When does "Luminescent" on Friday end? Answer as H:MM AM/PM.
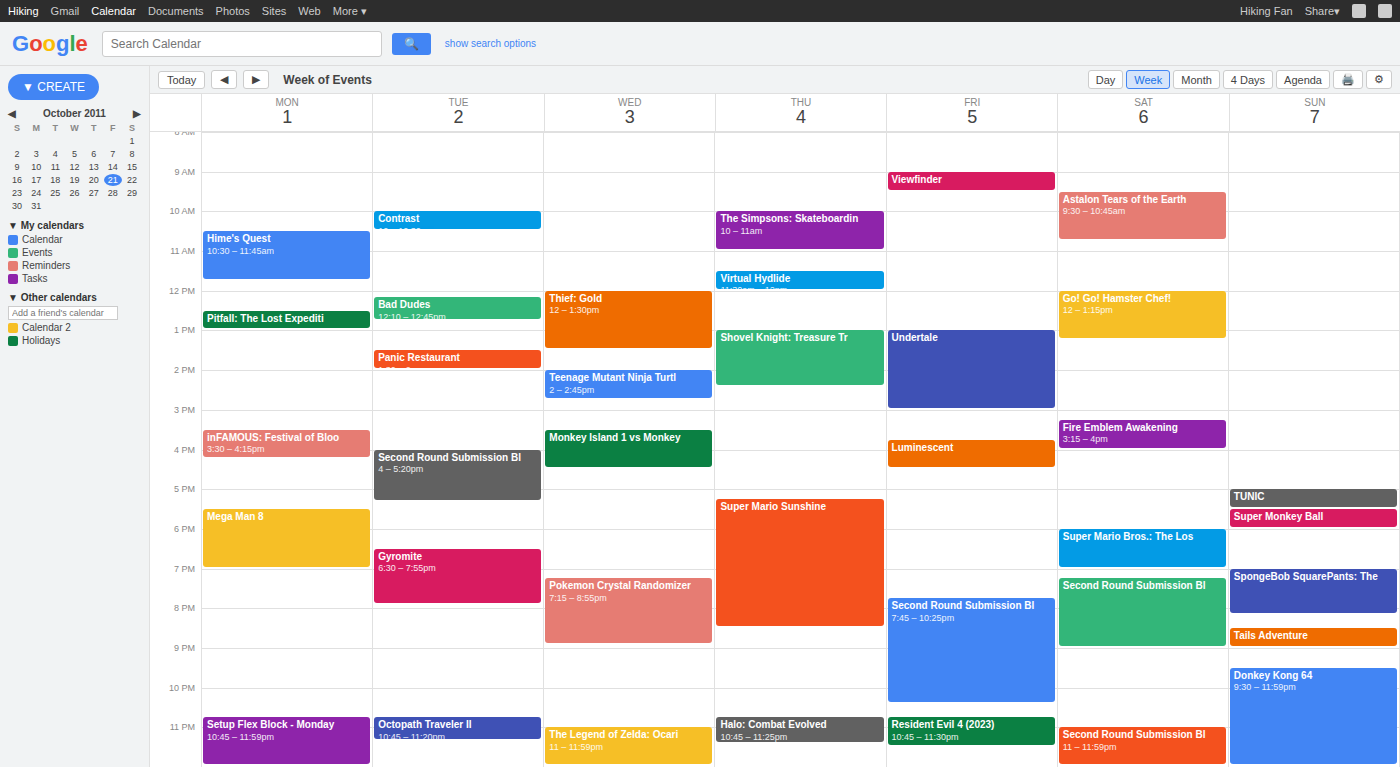
4:30 PM